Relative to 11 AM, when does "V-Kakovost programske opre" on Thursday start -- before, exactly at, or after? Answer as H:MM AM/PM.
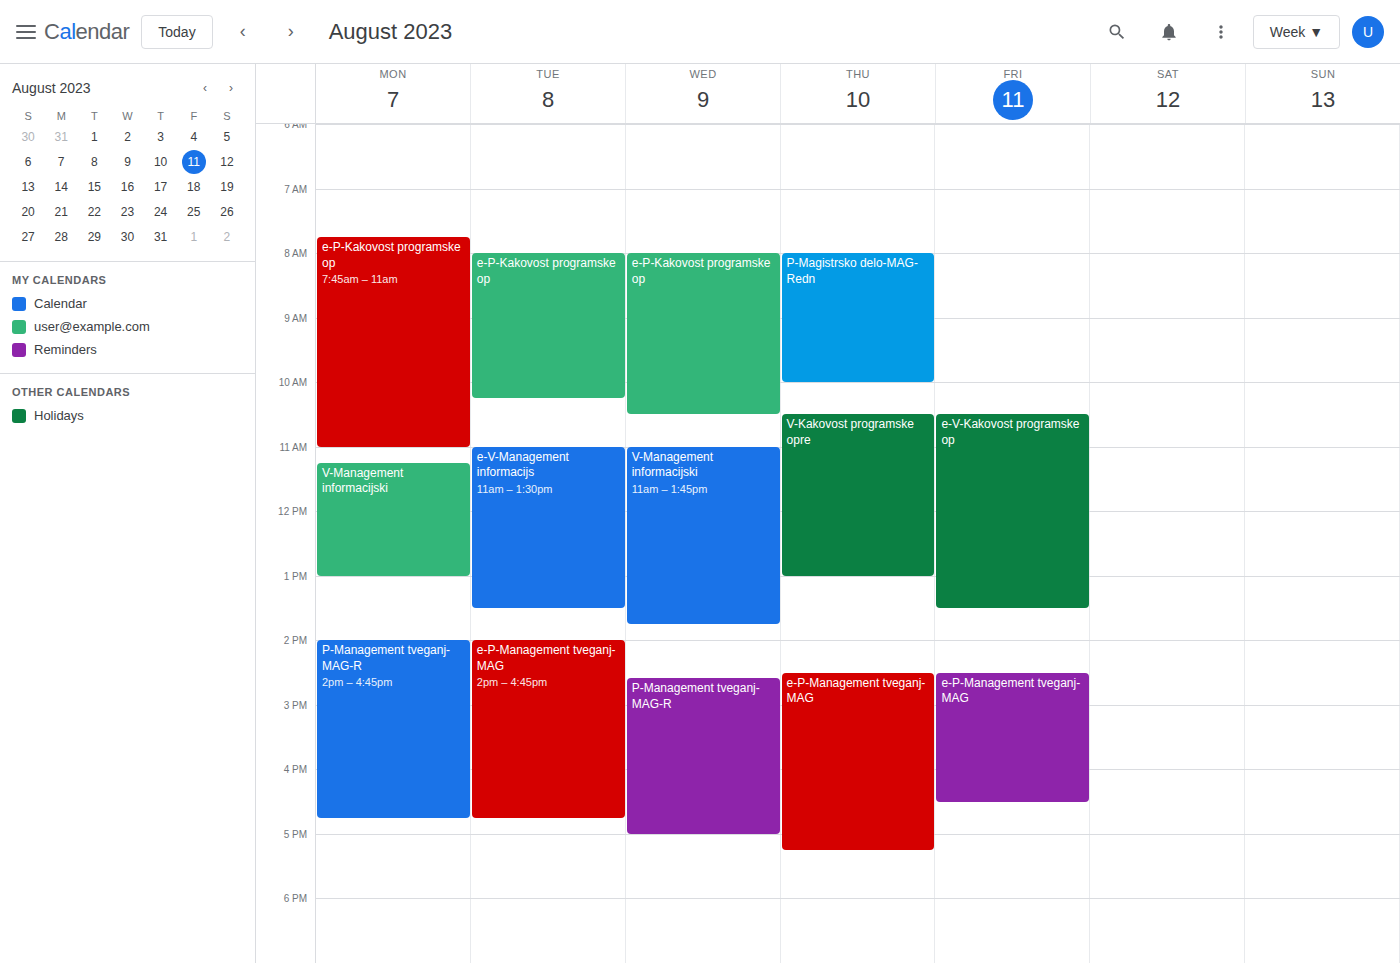
10:30 AM -- before 11 AM, 30 minutes above the 11 AM line.